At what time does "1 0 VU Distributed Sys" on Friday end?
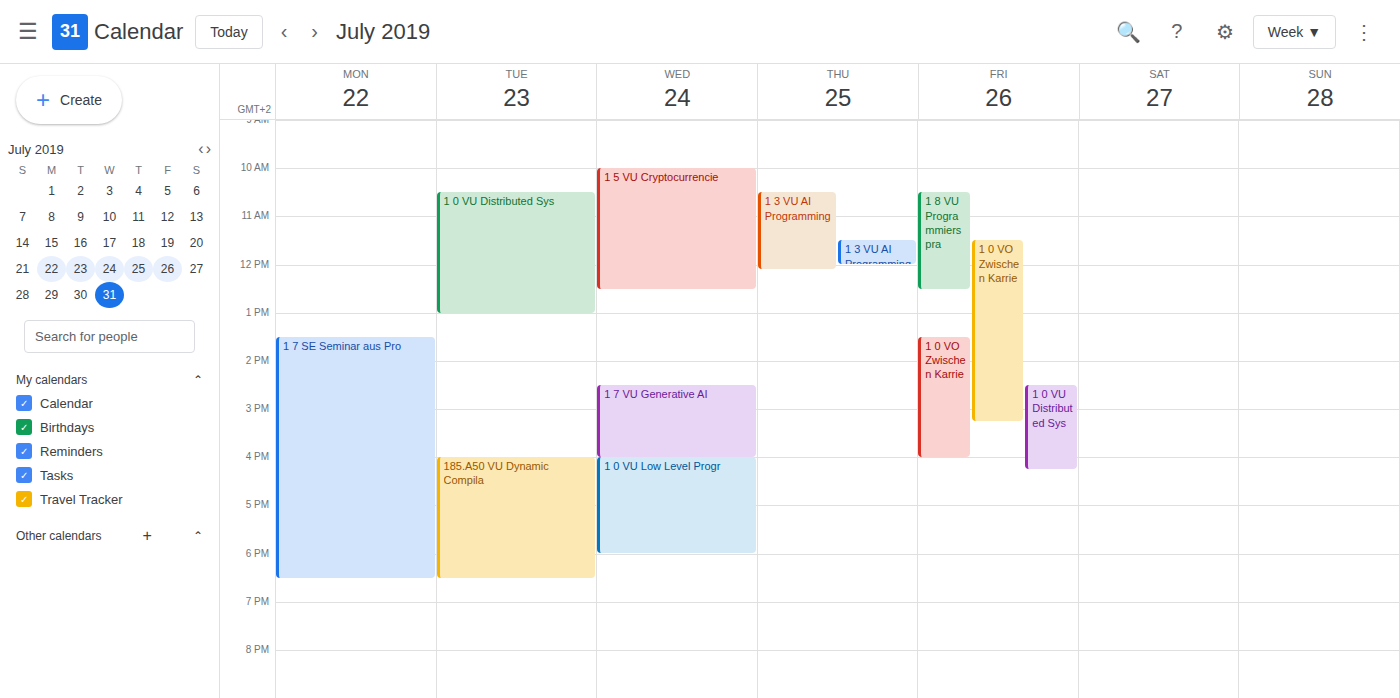
4:15 PM